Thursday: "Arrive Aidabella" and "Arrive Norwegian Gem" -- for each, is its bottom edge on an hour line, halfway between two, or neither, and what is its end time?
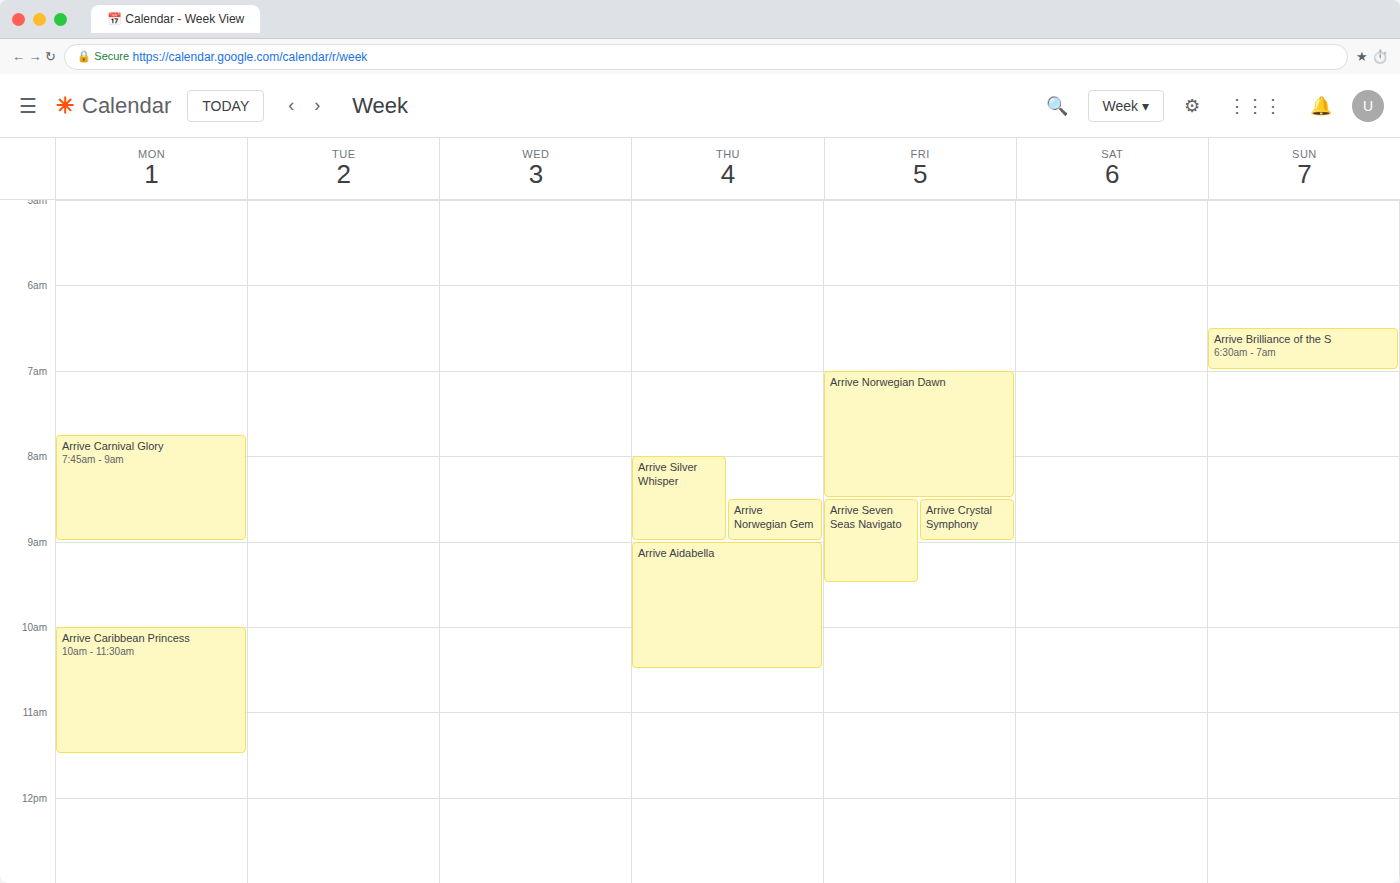
"Arrive Aidabella": 10:30 AM, halfway between the 10 AM and 11 AM lines. "Arrive Norwegian Gem": 9:00 AM, exactly on the 9 AM line.